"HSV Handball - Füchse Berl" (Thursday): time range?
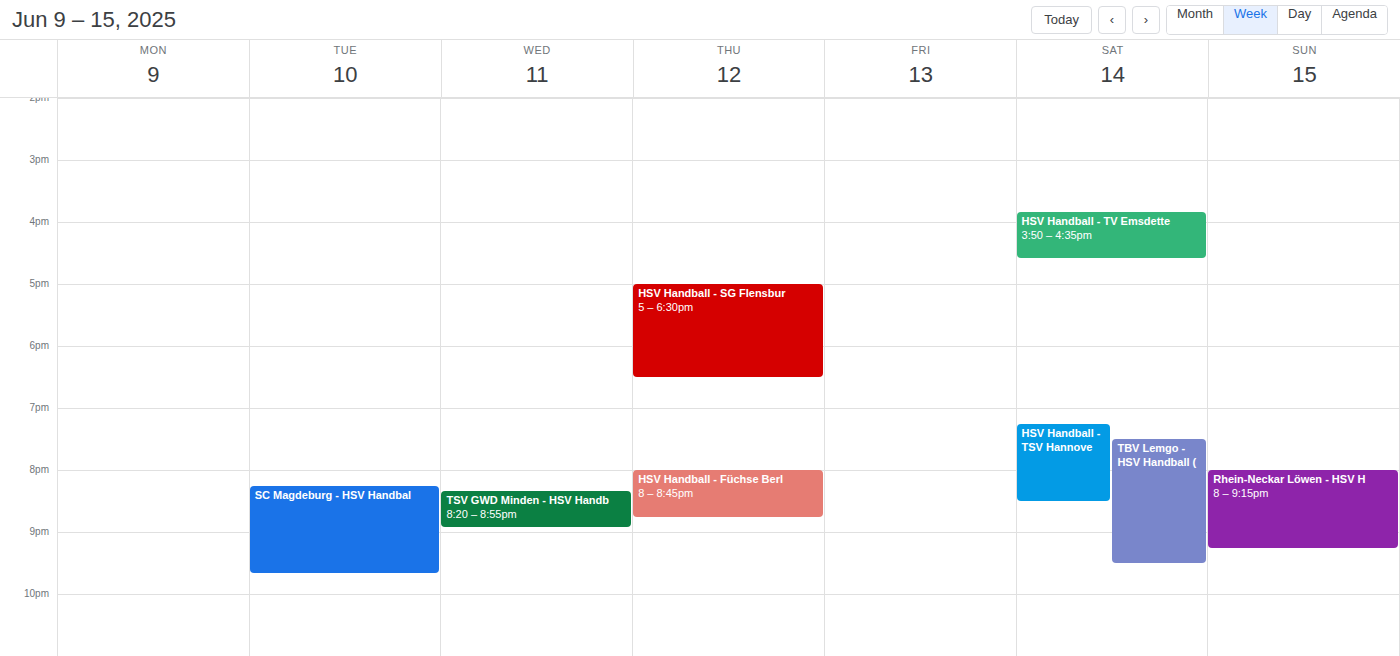
8:00 PM to 8:45 PM